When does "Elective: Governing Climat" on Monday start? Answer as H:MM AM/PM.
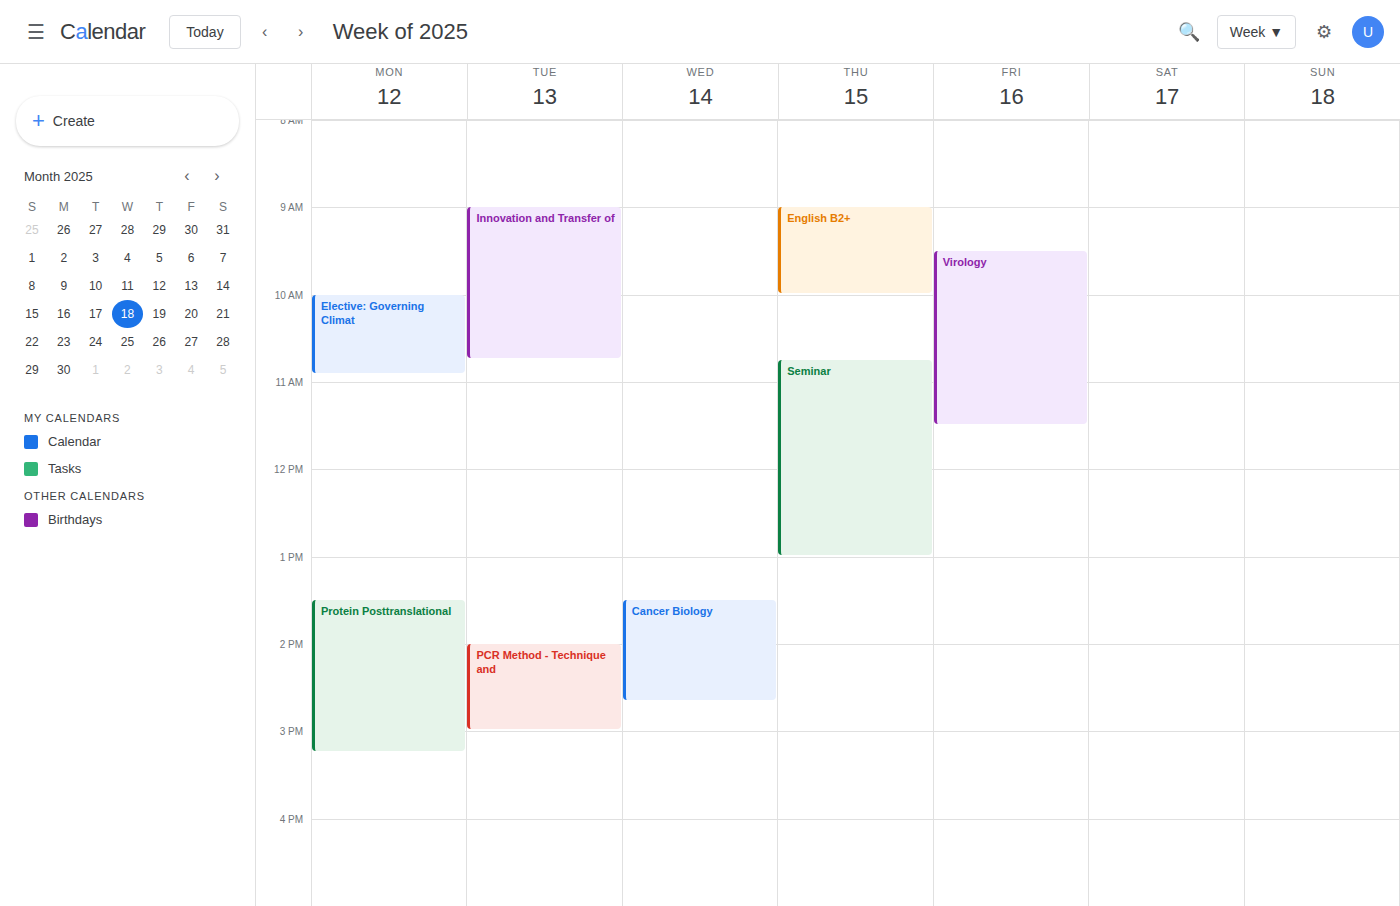
10:00 AM